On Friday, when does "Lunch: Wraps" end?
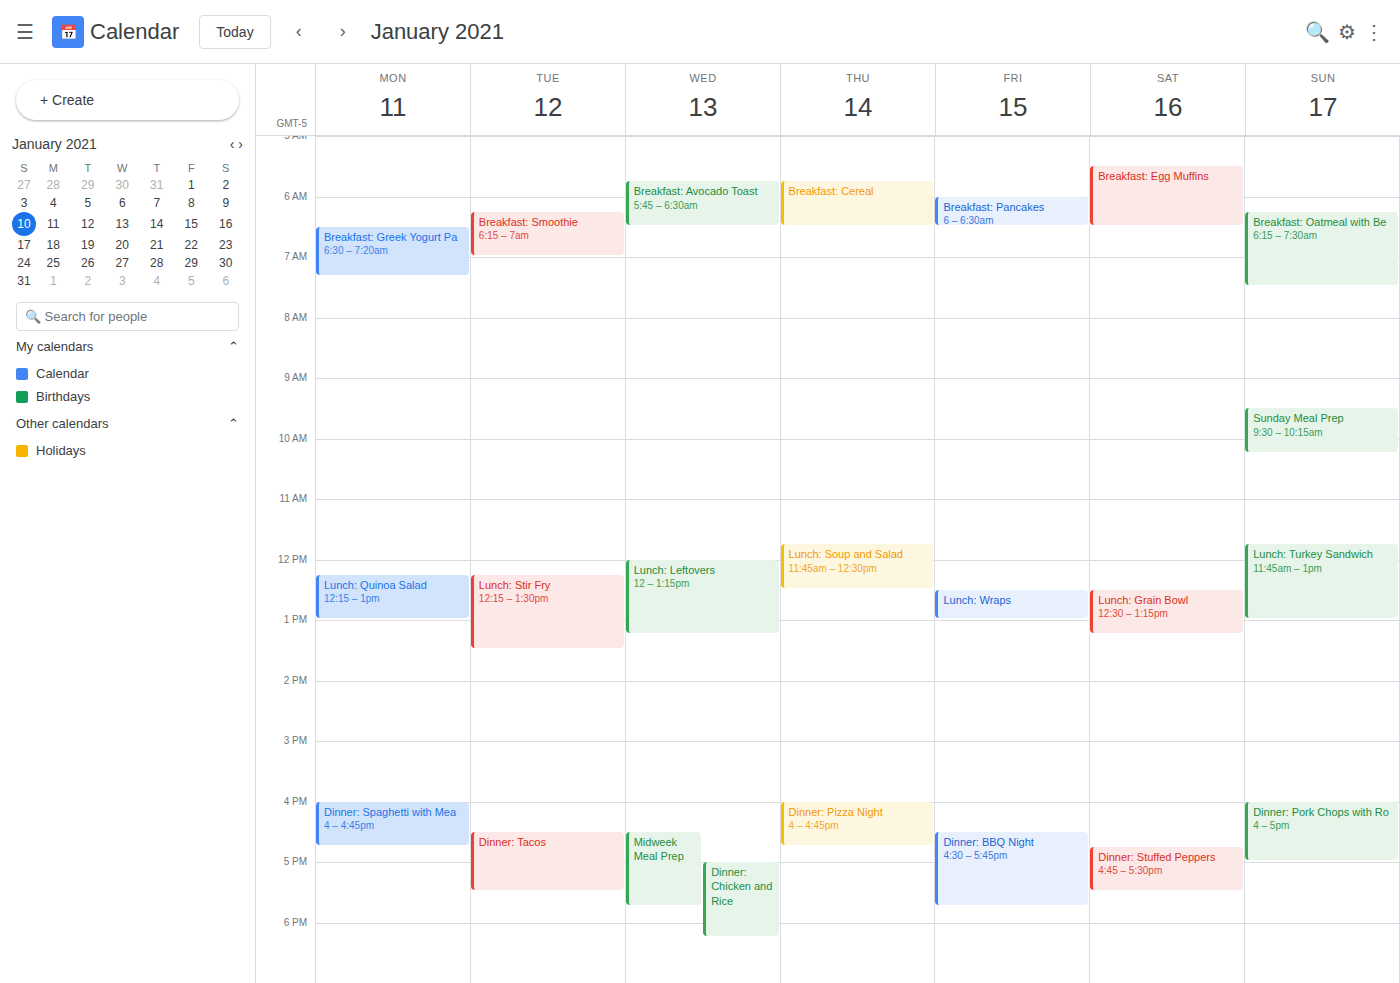
1:00 PM